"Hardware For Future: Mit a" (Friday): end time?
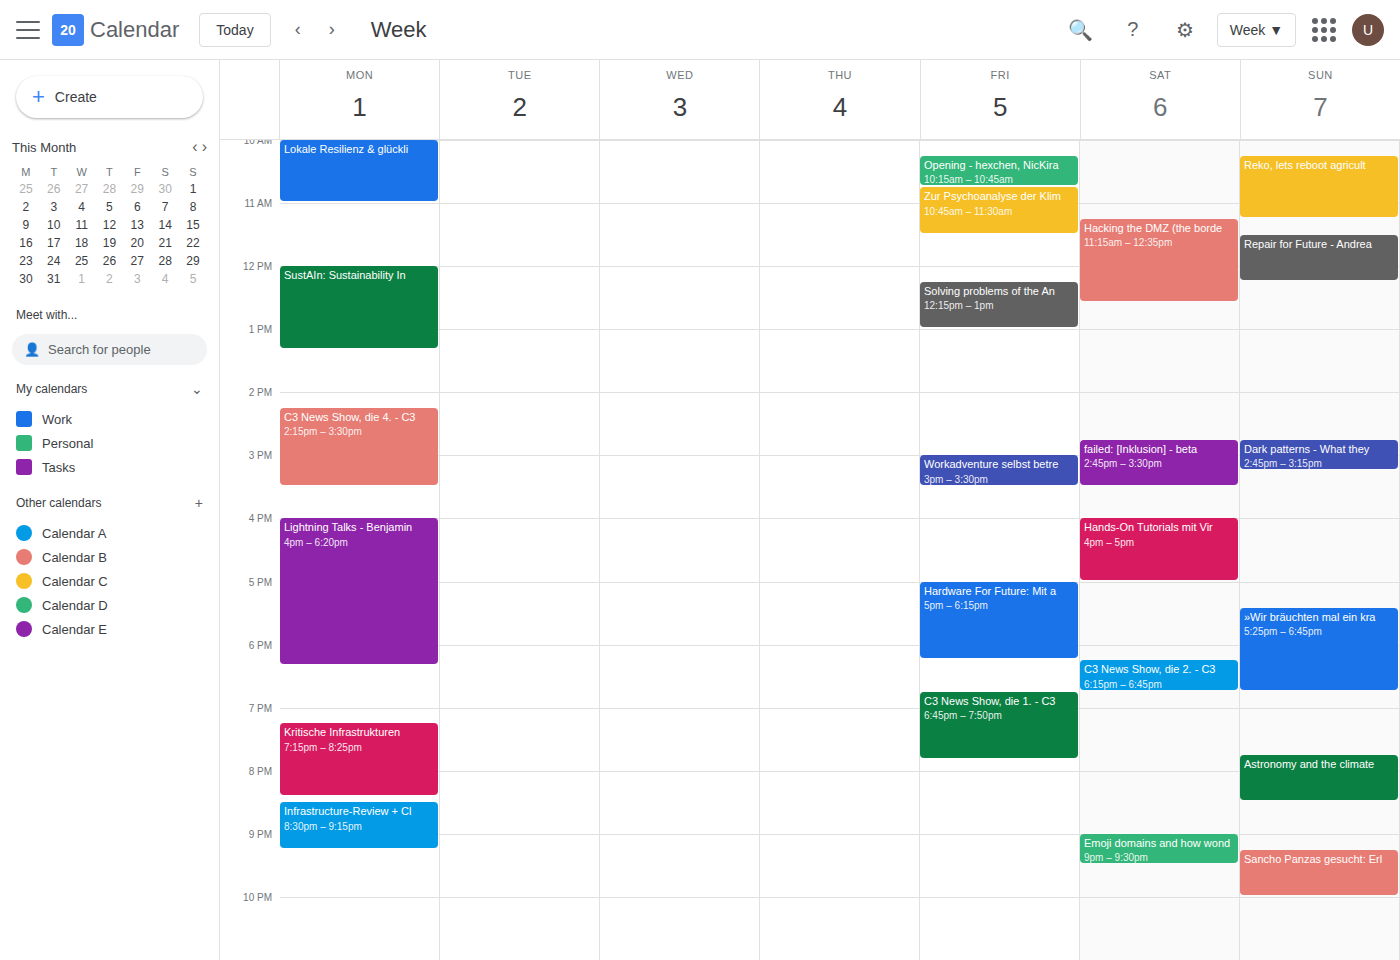
6:15 PM